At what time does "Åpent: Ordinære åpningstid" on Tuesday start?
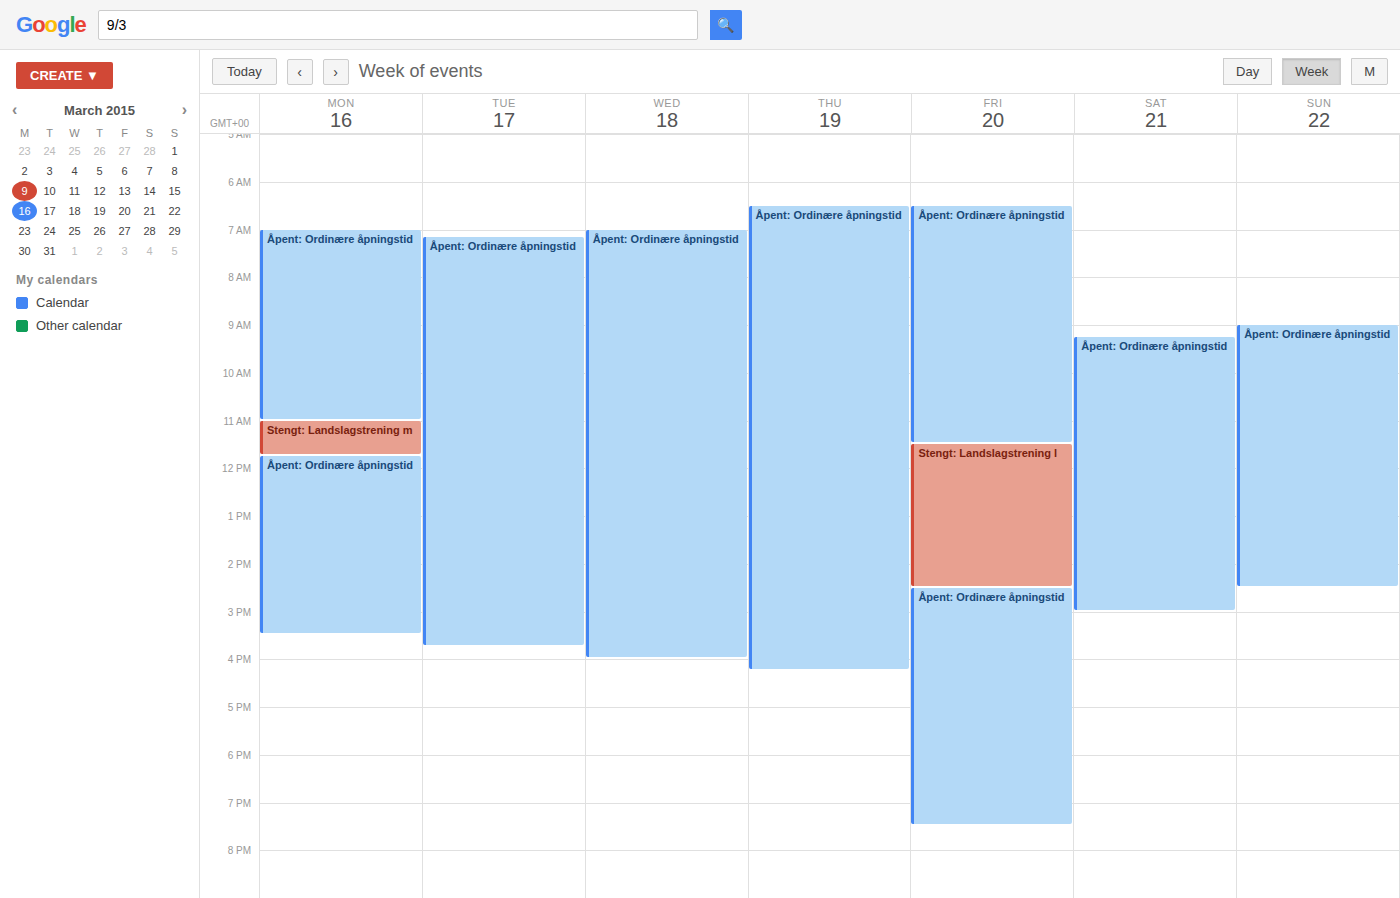
7:10 AM